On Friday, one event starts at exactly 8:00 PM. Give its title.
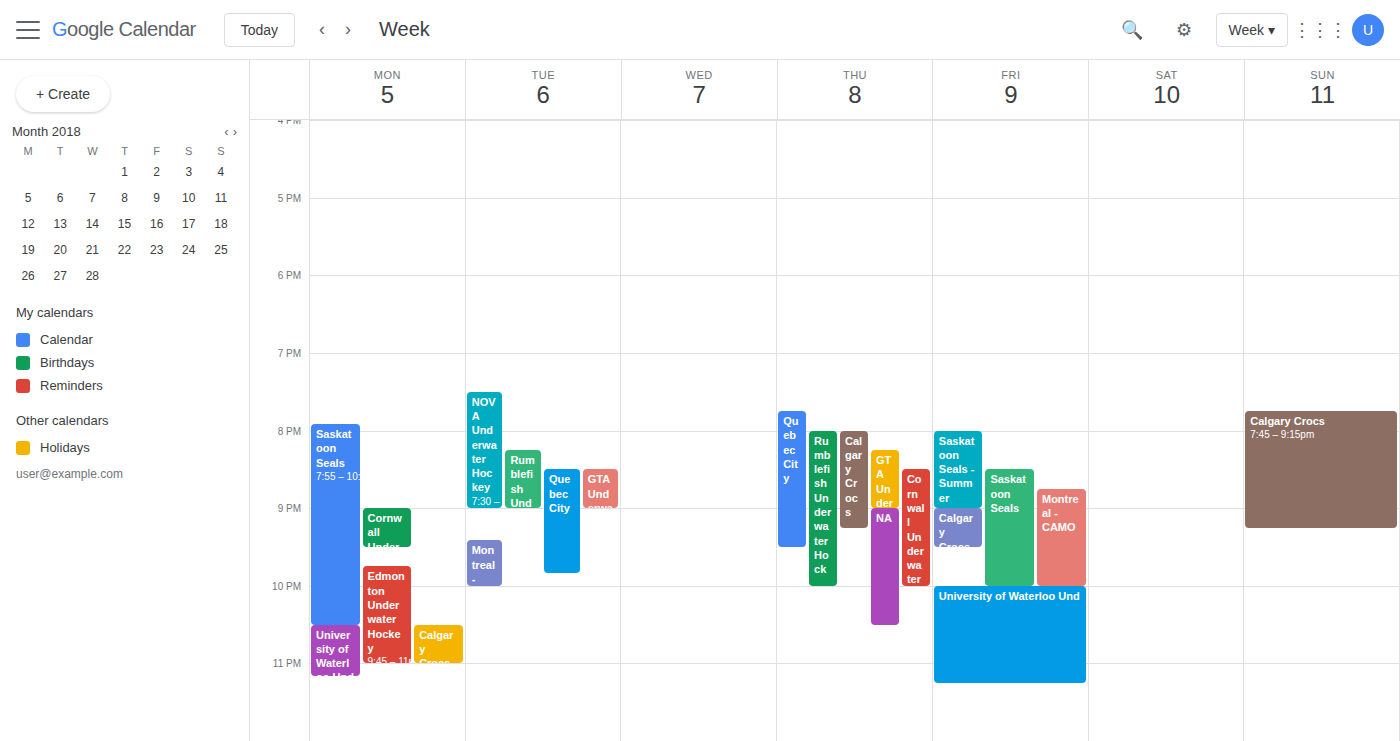
"Saskatoon Seals - Summer"